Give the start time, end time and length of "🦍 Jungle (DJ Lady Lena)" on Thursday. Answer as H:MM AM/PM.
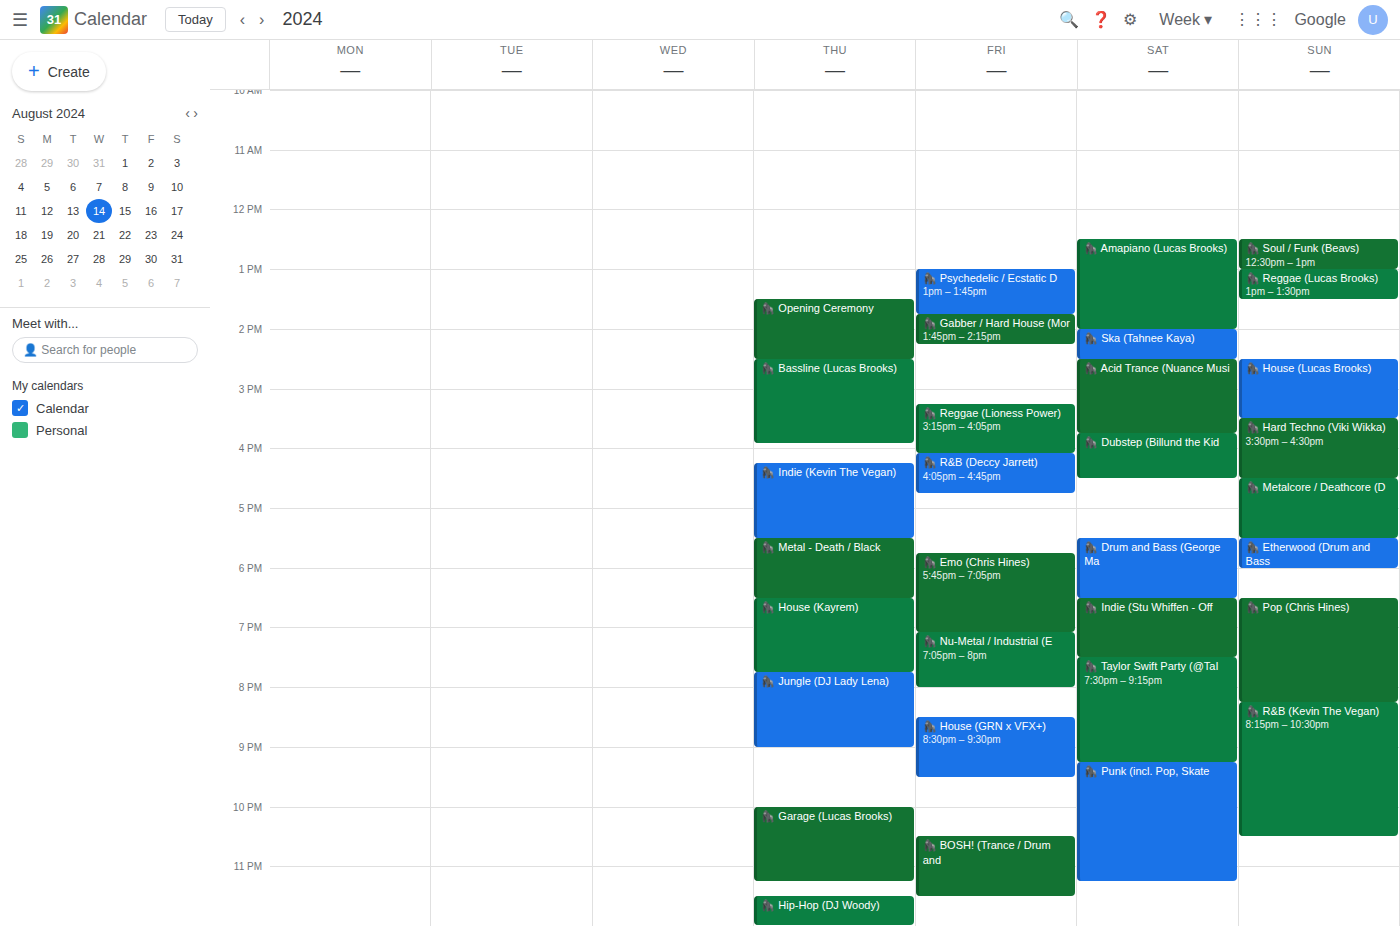
7:45 PM to 9:00 PM, 1 hour 15 minutes